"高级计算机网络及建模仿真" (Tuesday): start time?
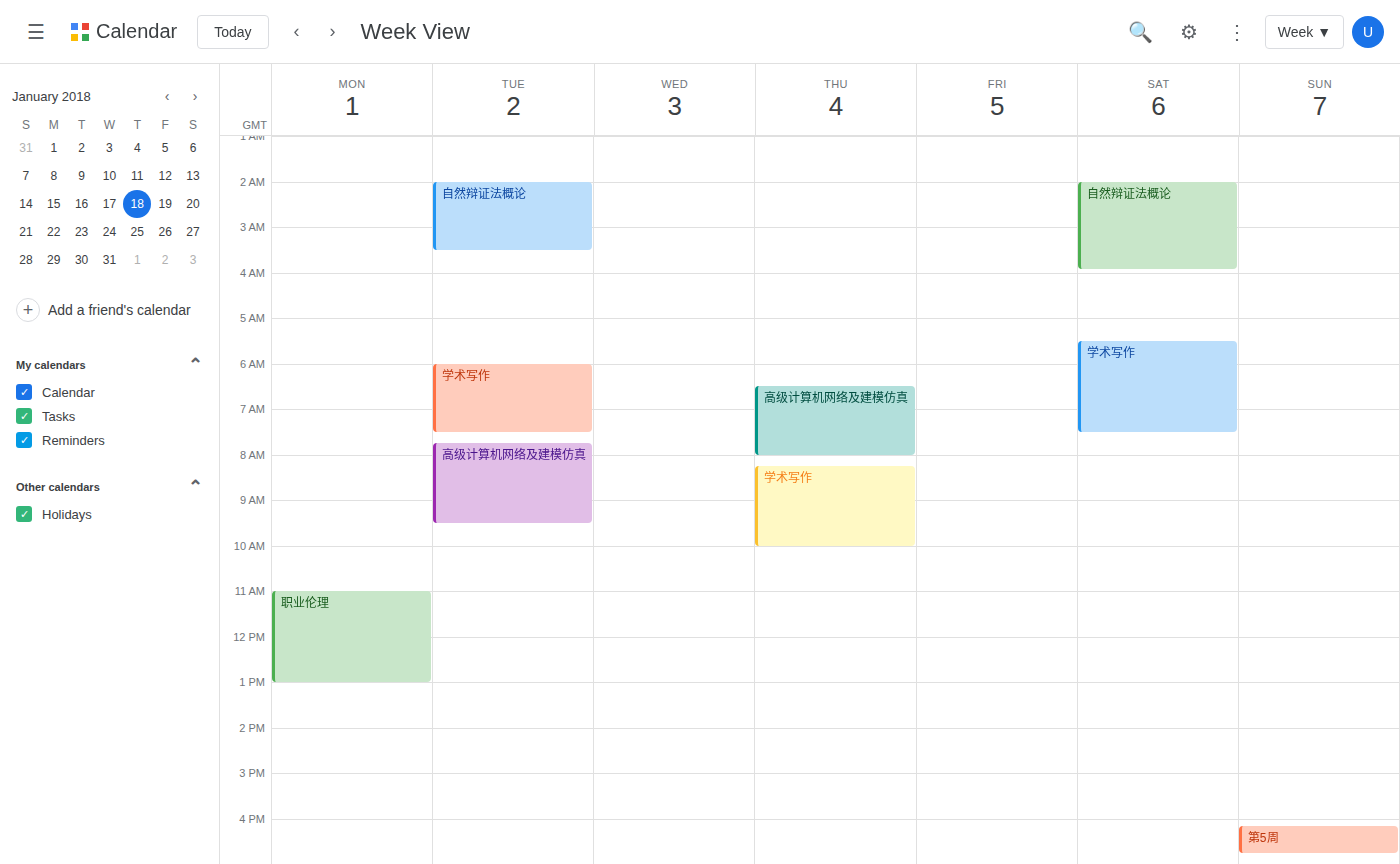
7:45 AM